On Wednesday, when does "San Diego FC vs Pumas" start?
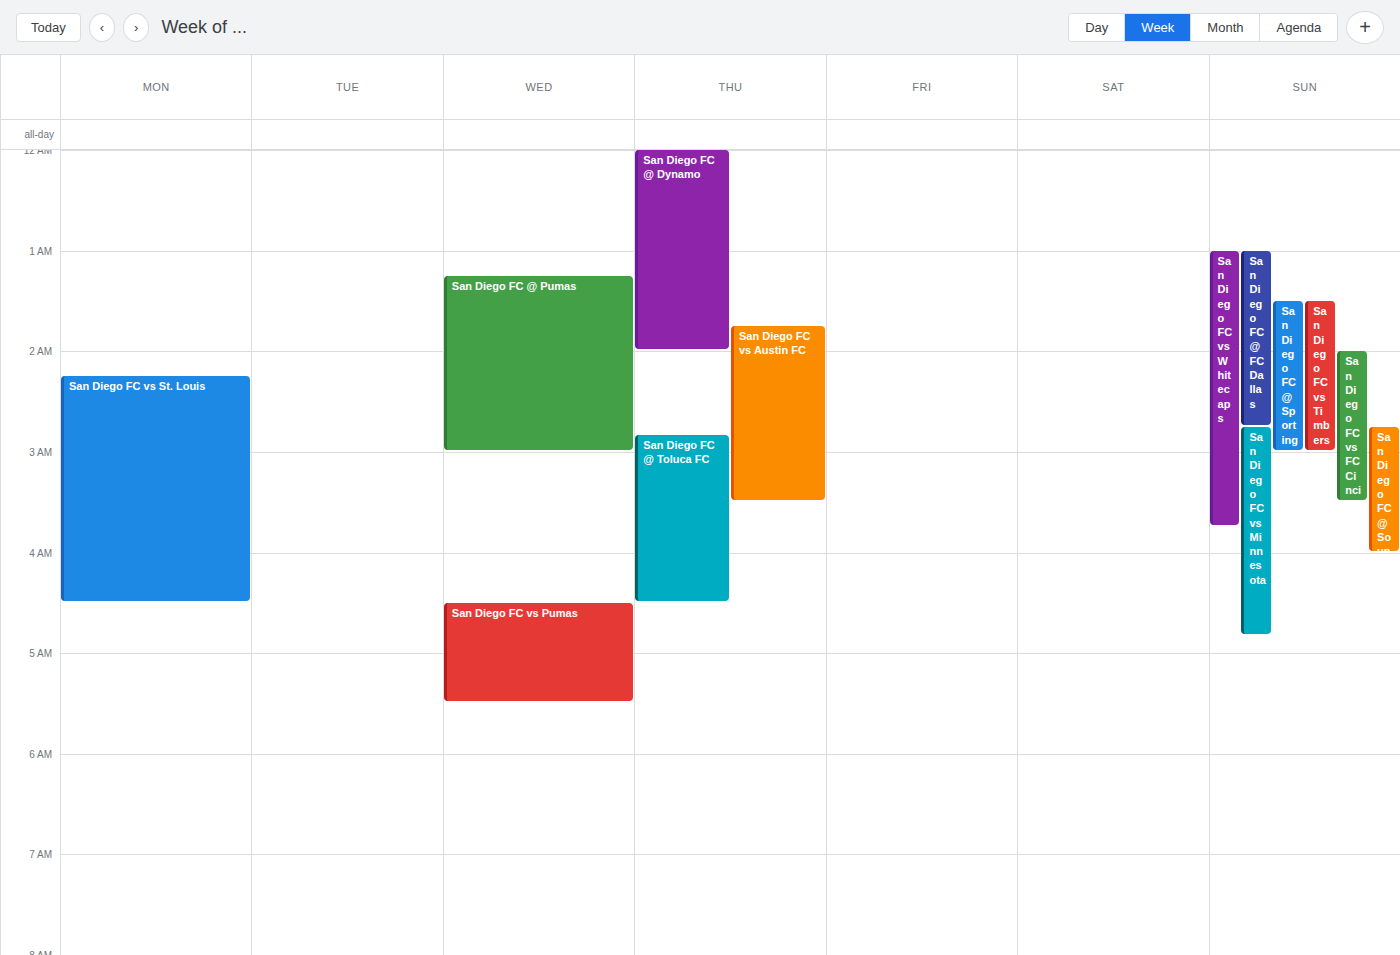
4:30 AM